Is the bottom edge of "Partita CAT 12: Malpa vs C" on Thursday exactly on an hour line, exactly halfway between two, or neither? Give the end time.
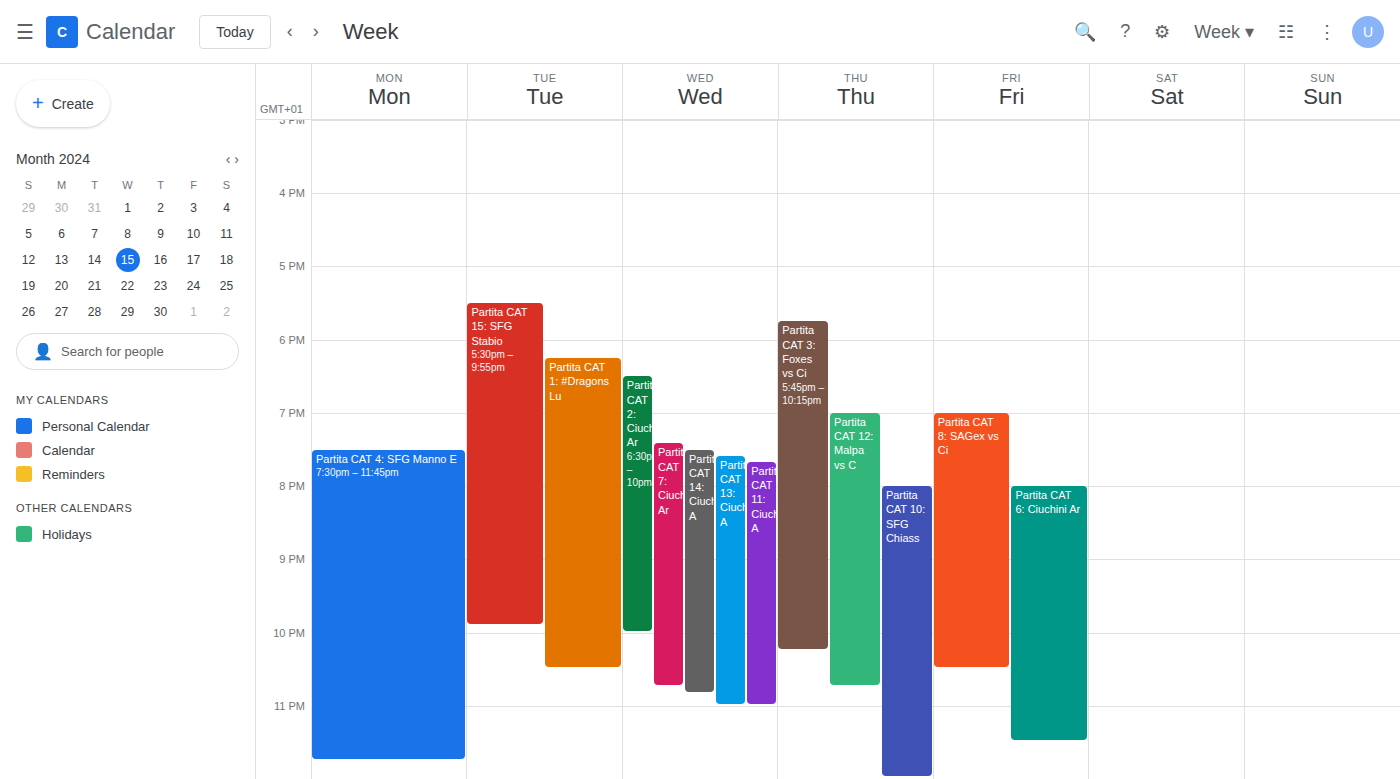
10:45 PM -- neither: three quarters of the way from the 10 PM line to the 11 PM line.